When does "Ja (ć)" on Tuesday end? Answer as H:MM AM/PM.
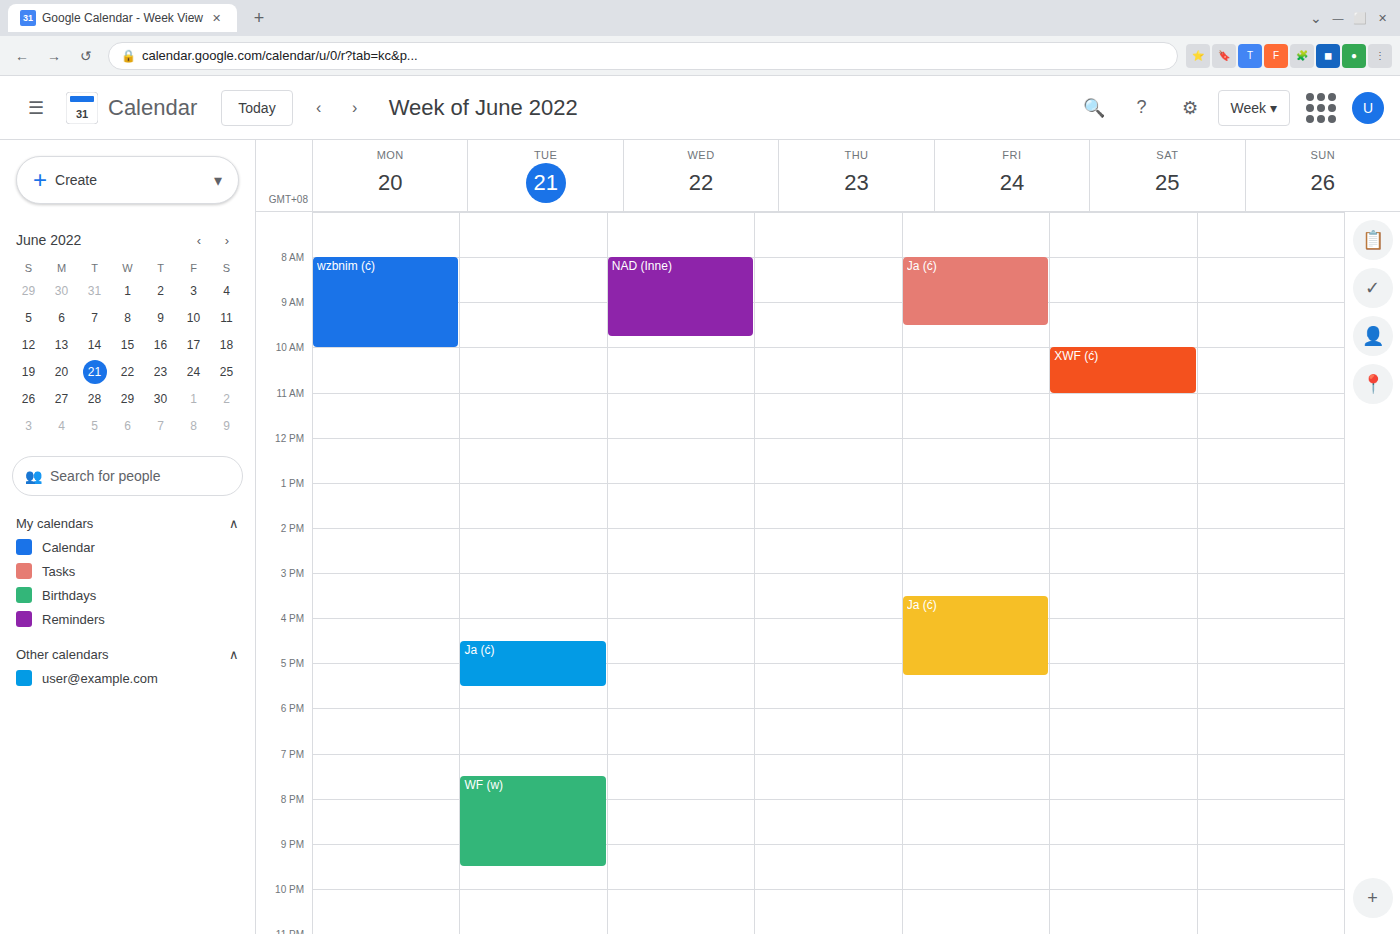
5:30 PM